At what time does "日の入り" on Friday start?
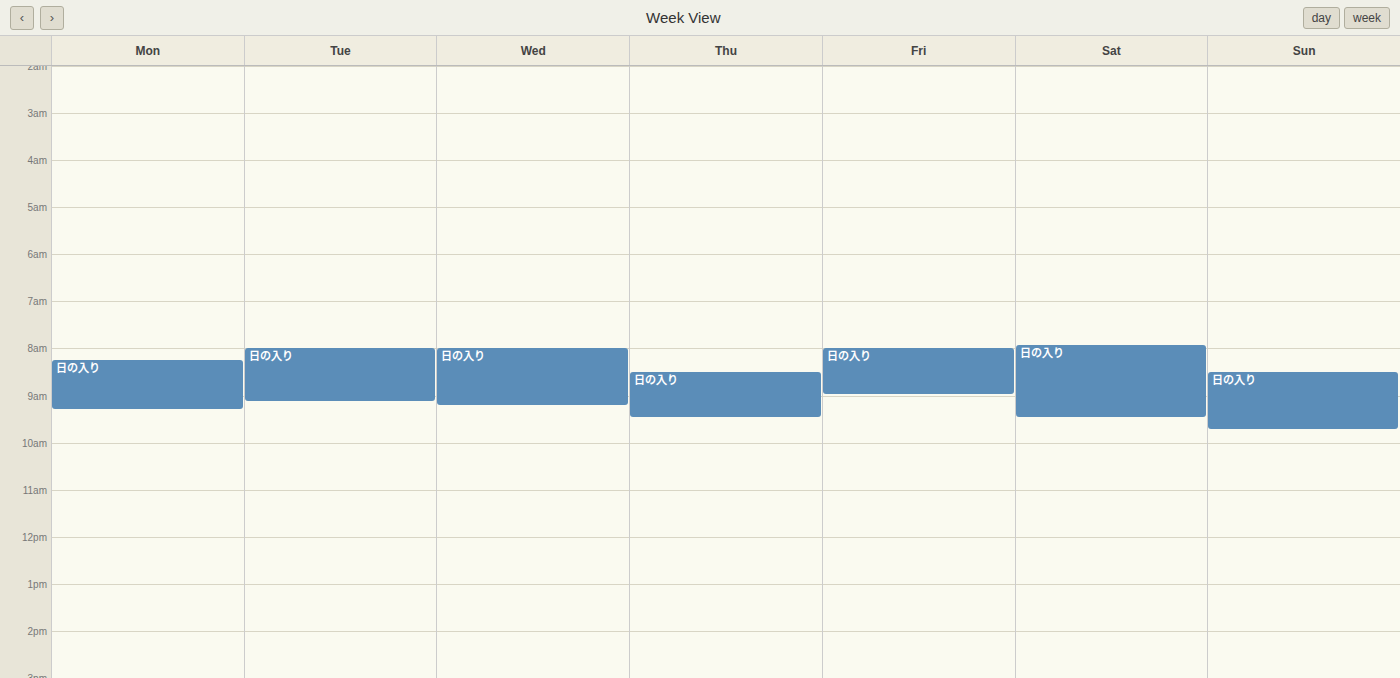
8:00 AM